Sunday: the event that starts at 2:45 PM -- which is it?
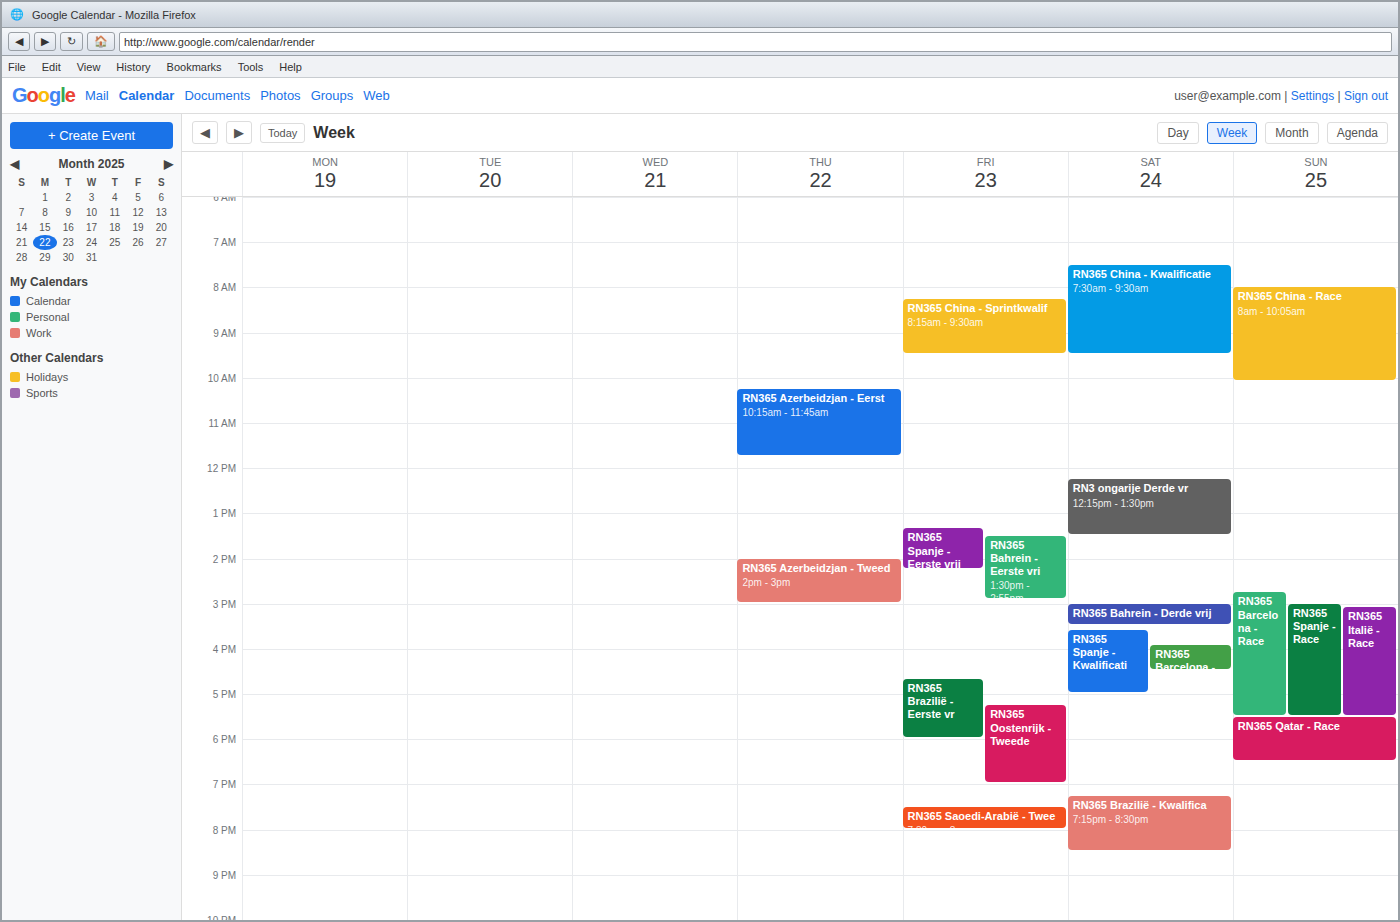
"RN365 Barcelona - Race"